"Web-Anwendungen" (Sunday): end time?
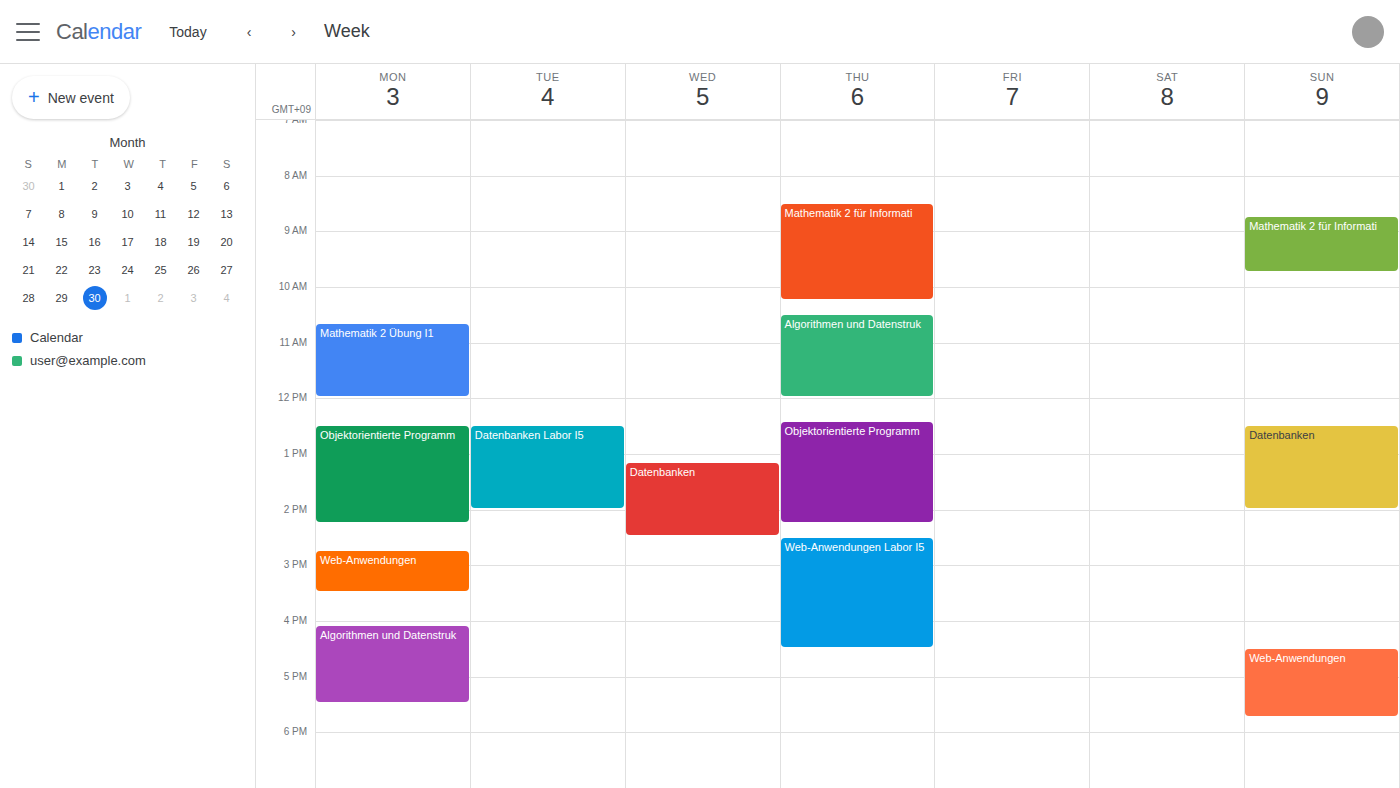
17:45